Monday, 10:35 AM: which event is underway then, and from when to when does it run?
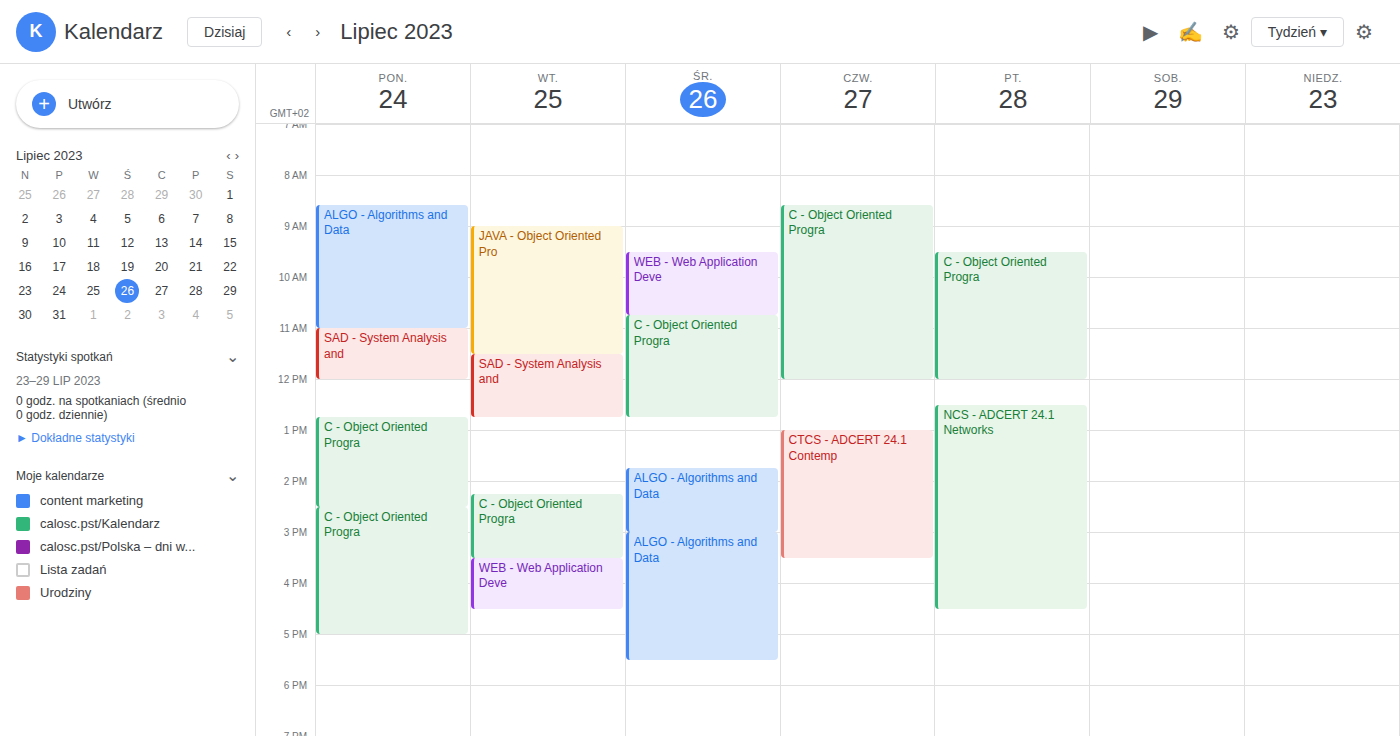
"ALGO - Algorithms and Data", 8:35 AM to 11:00 AM